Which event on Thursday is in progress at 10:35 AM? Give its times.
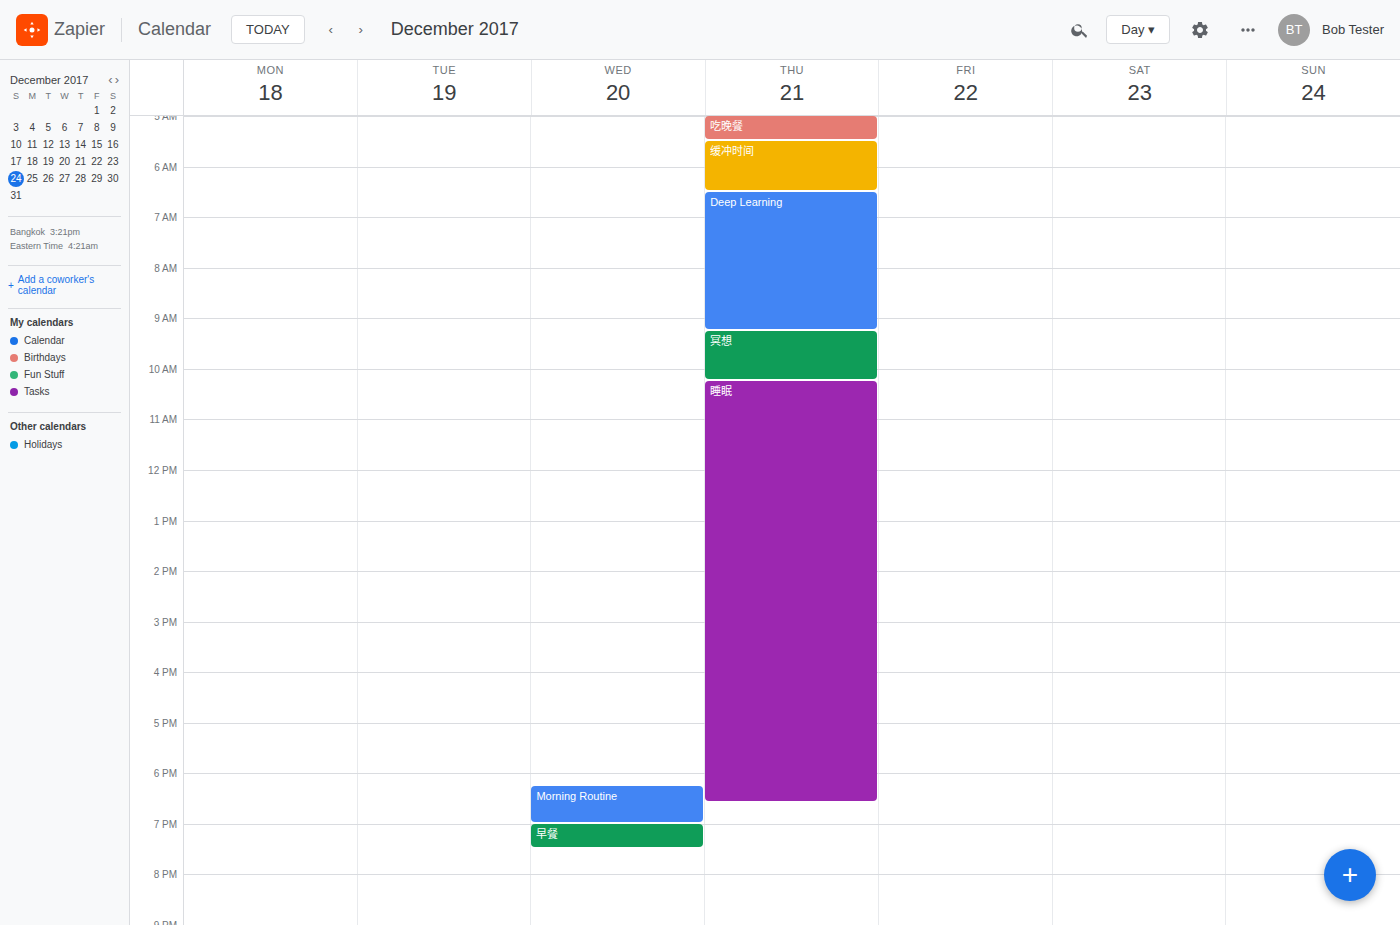
"睡眠", 10:15 AM to 6:35 PM